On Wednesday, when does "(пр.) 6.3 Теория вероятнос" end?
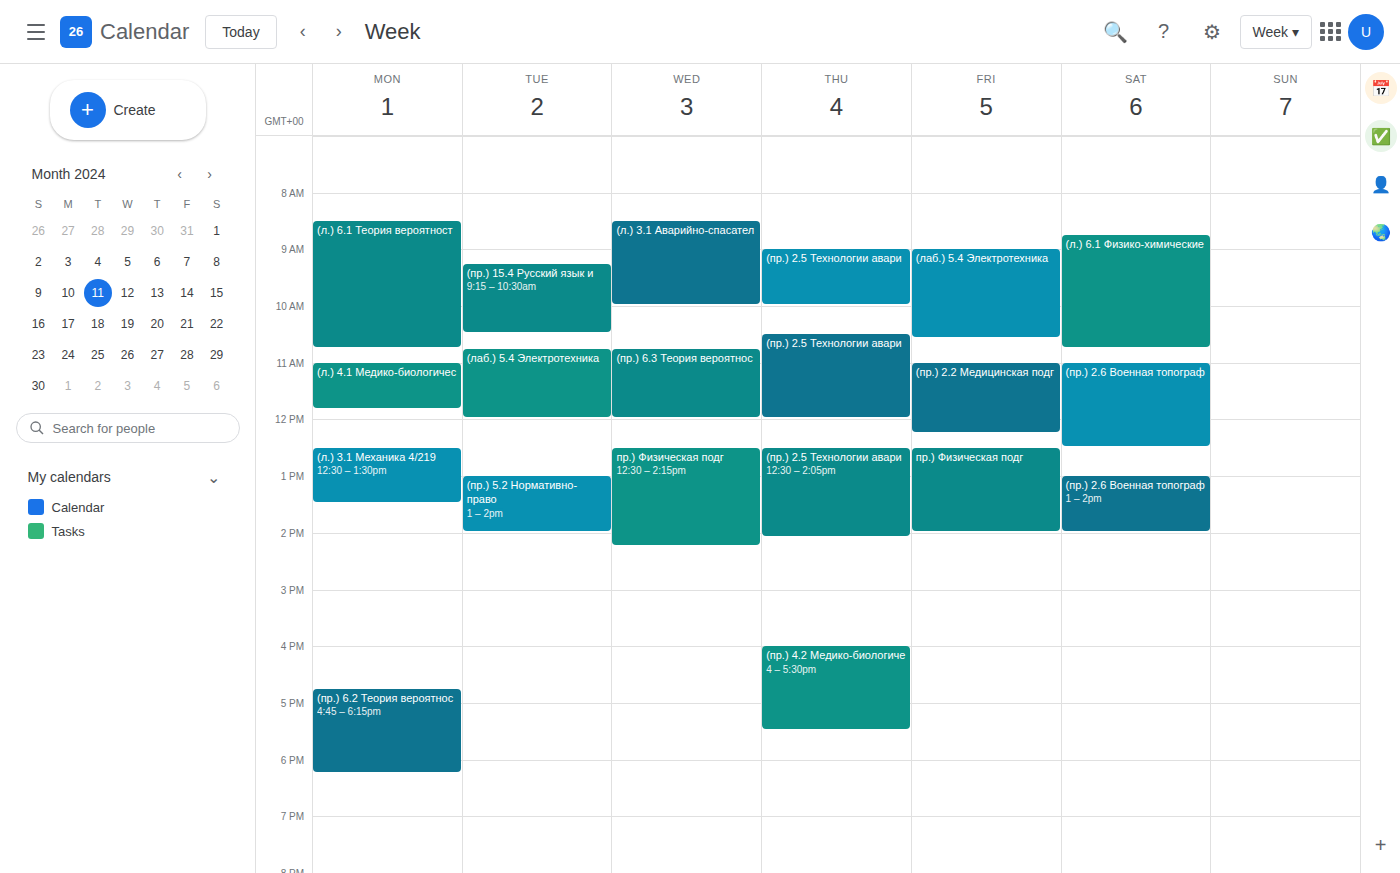
12:00 PM